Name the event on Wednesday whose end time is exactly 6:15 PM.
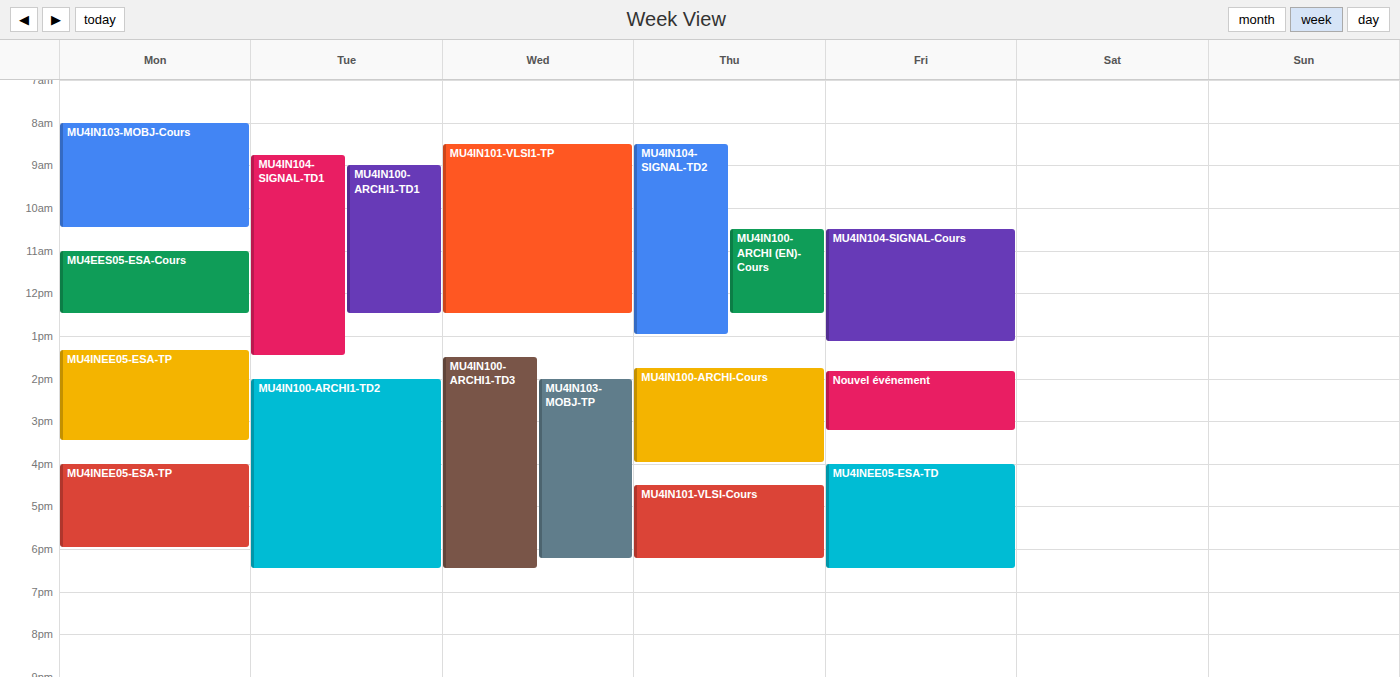
"MU4IN103-MOBJ-TP"